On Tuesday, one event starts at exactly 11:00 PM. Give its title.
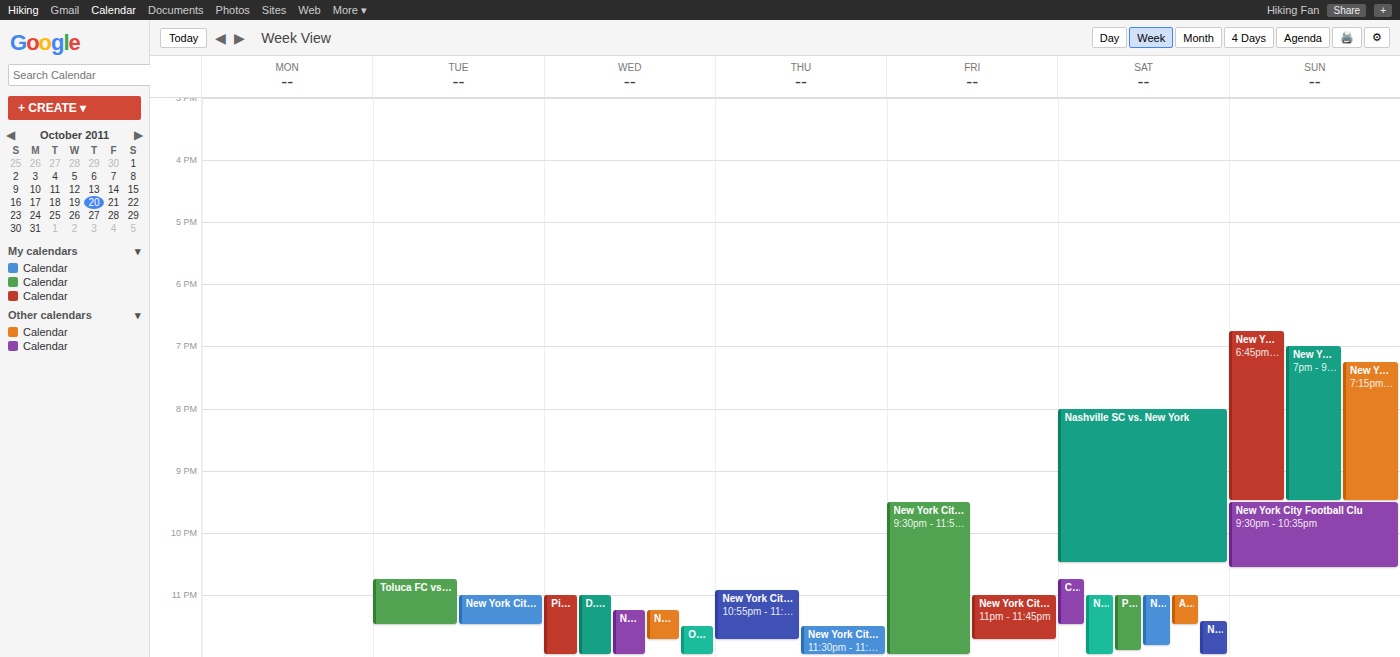
"New York City FC vs. Club"